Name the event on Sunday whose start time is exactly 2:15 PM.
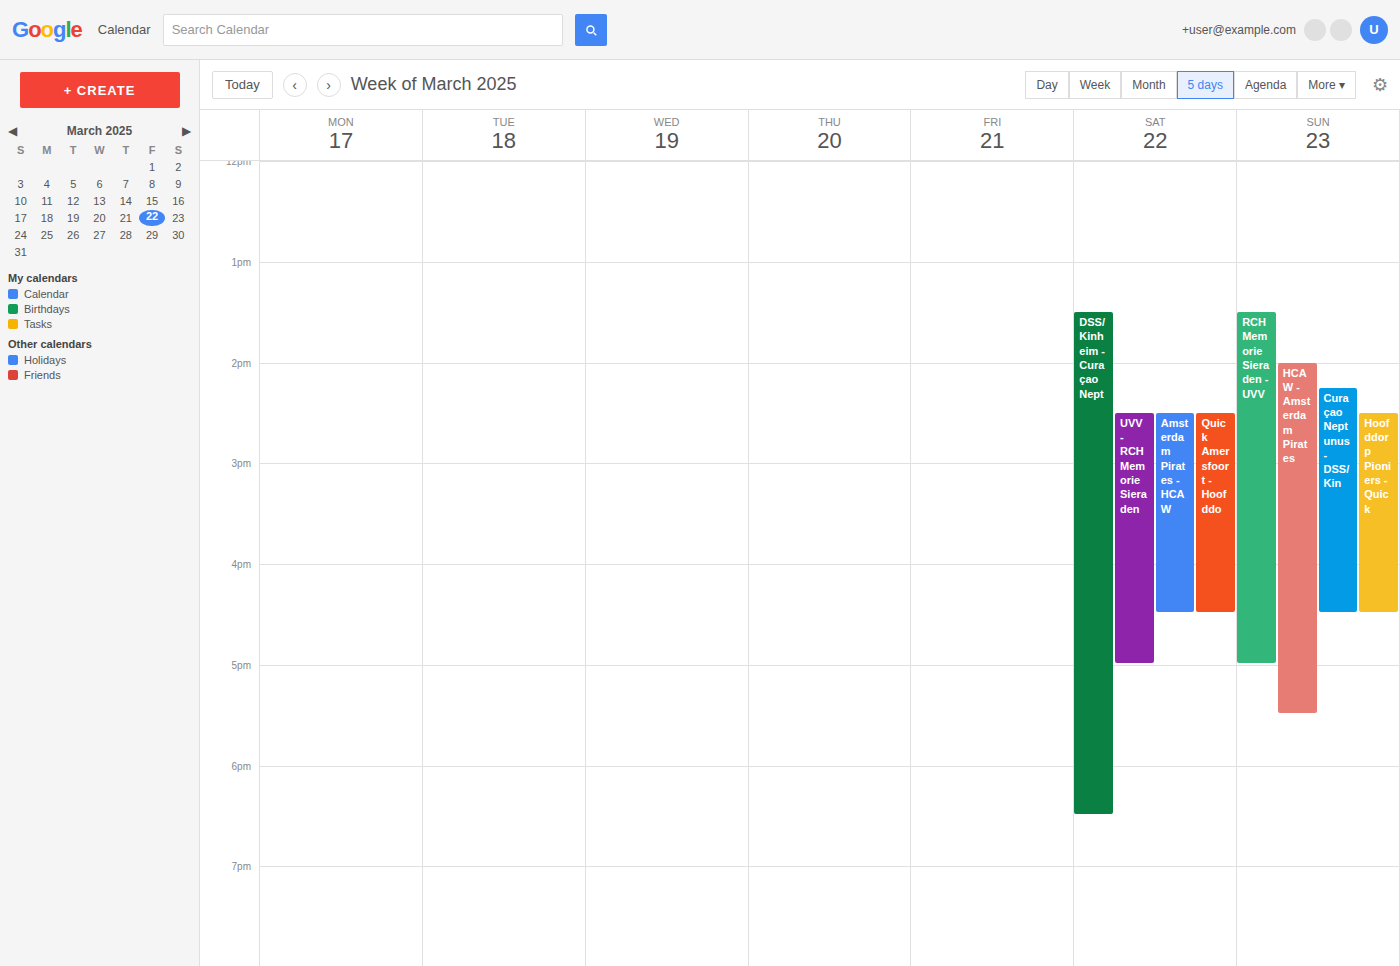
"Curaçao Neptunus - DSS/Kin"